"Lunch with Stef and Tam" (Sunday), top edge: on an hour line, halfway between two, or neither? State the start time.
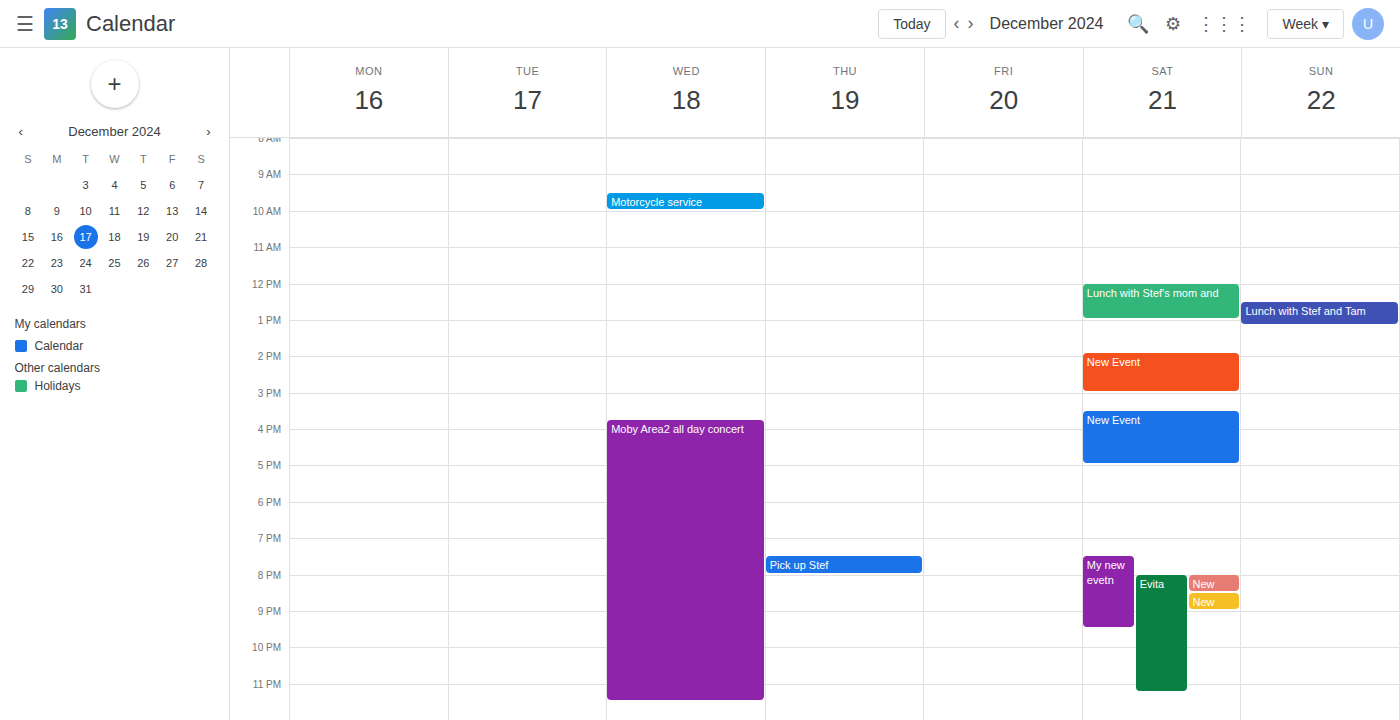
12:30 -- halfway between the 12:00 and 13:00 lines.